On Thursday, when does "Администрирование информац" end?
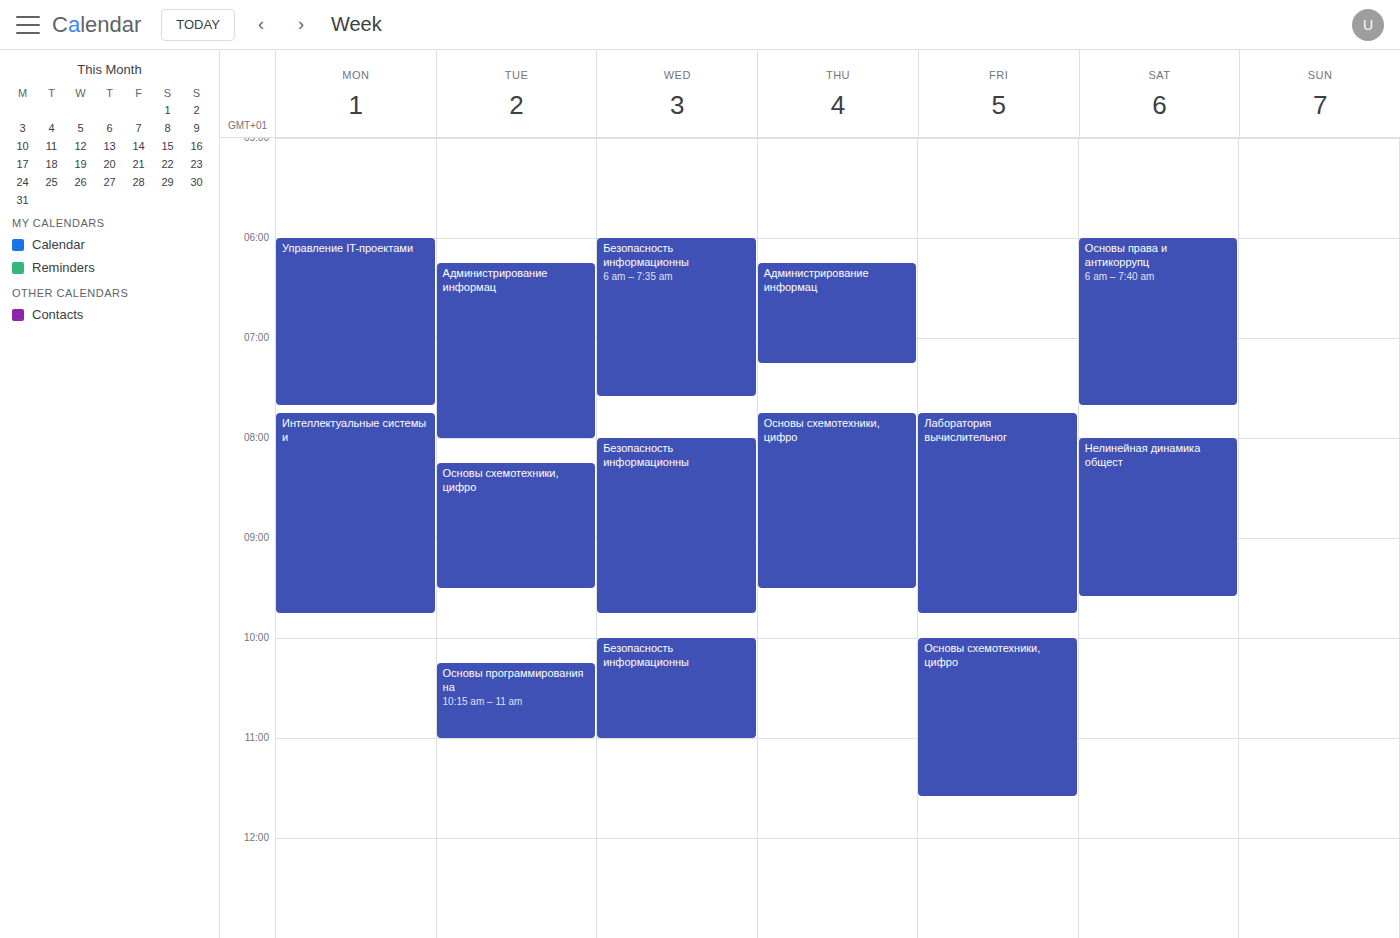
7:15 AM